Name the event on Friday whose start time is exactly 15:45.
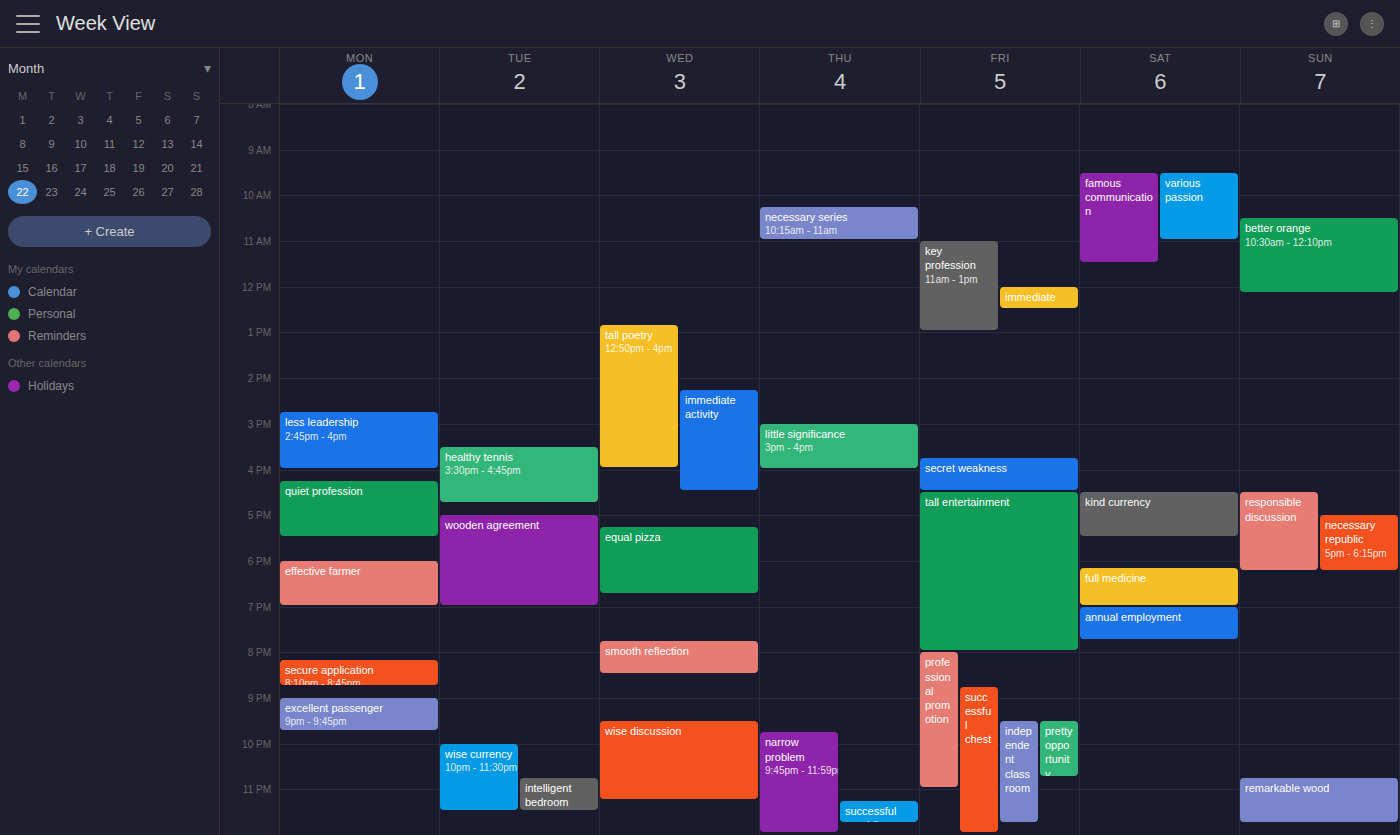
"secret weakness"